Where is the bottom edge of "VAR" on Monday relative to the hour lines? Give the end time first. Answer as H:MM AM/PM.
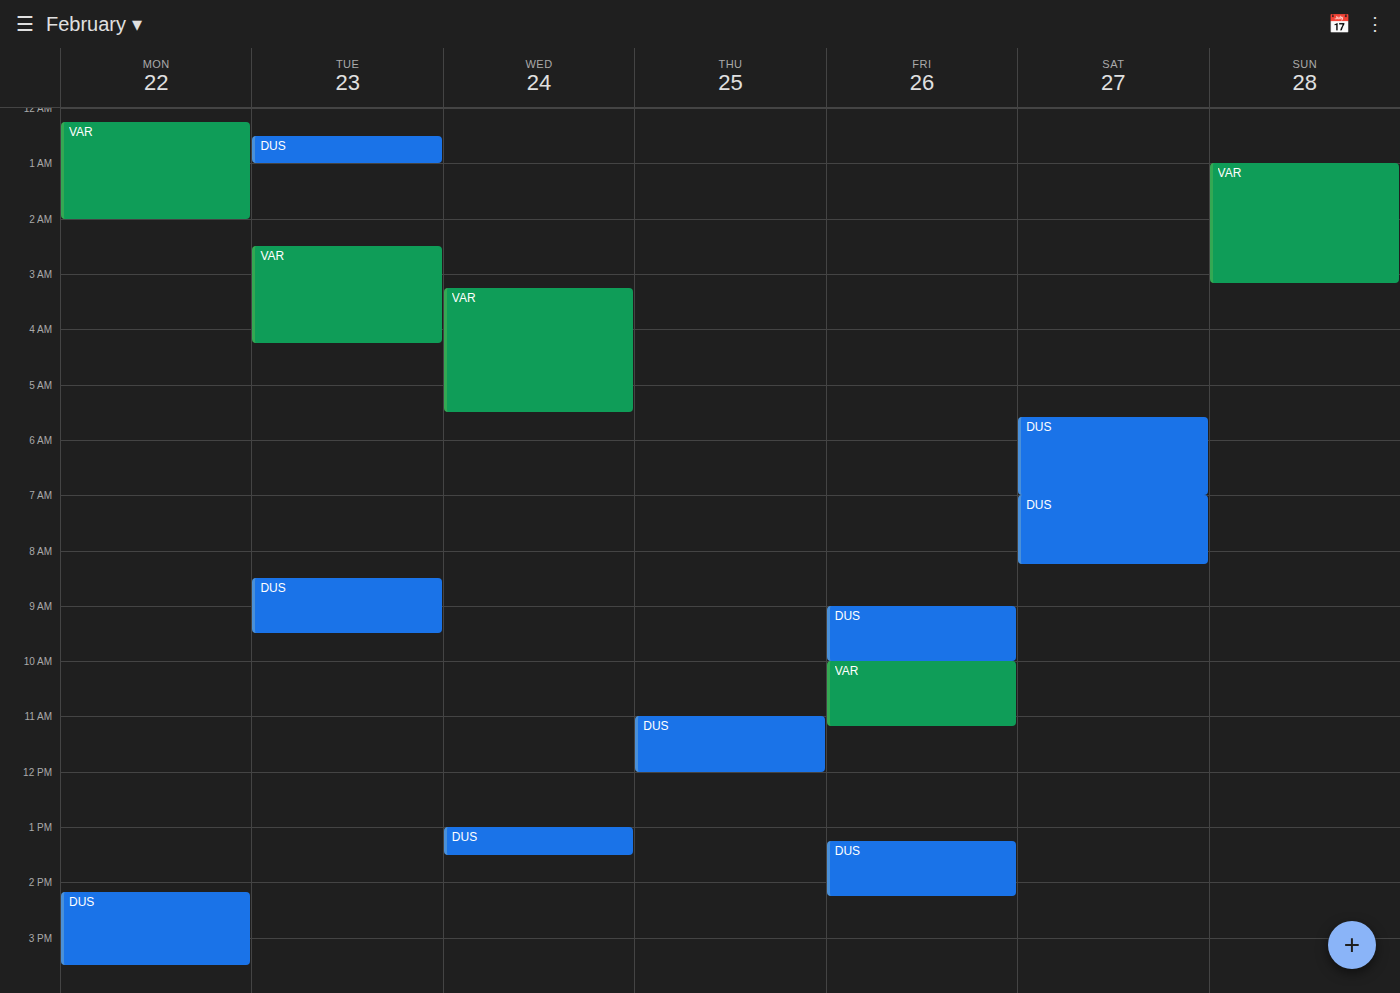
2:00 AM -- exactly on the 2 AM line.